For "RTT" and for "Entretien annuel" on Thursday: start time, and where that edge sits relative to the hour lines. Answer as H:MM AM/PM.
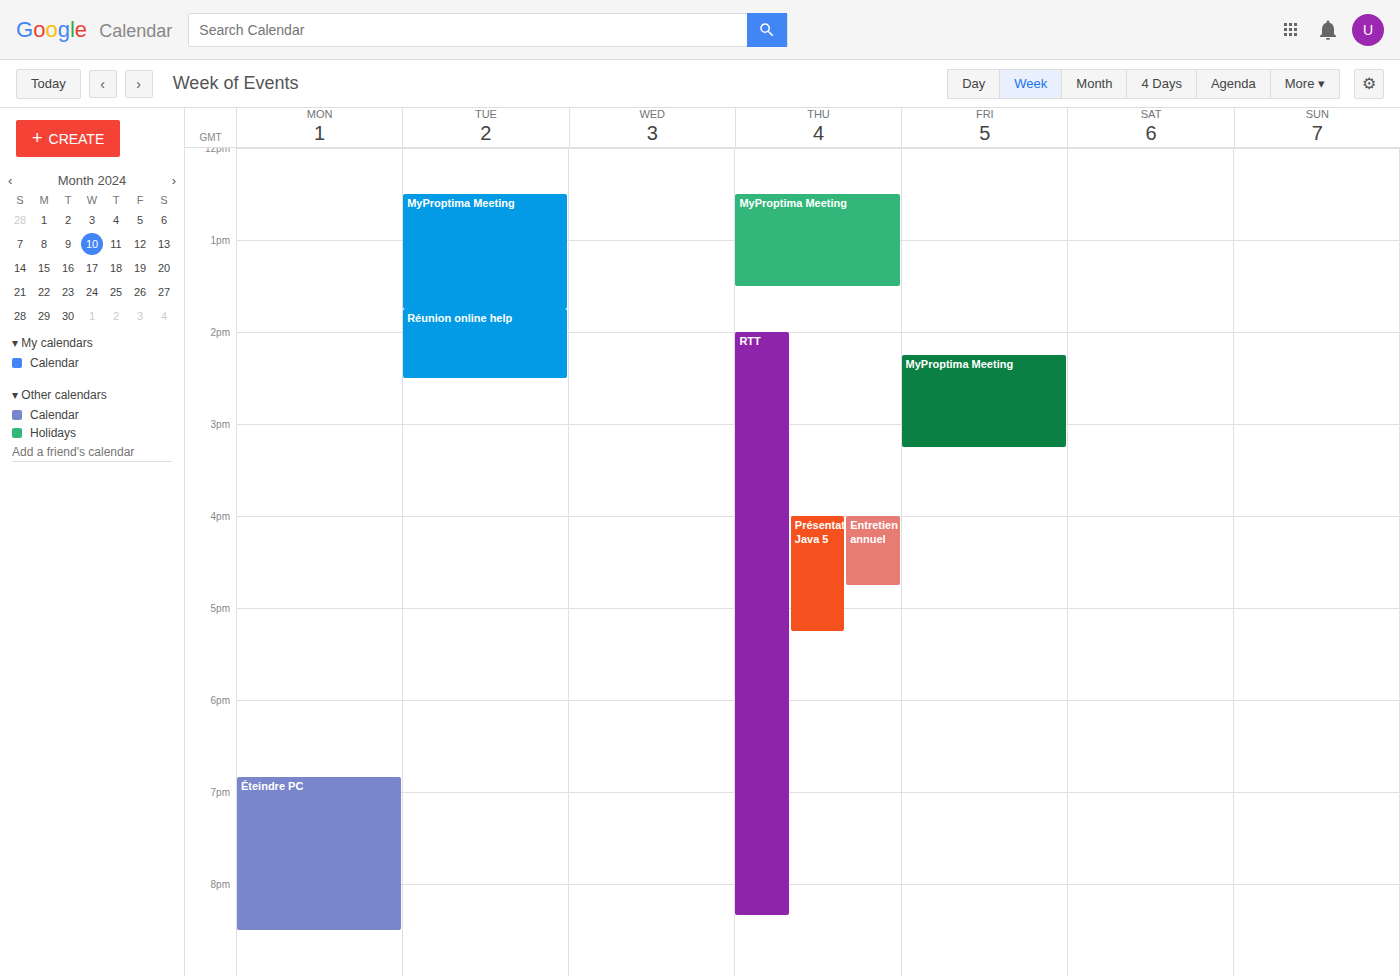
"RTT": 2:00 PM, exactly on the 2 PM line. "Entretien annuel": 4:00 PM, exactly on the 4 PM line.